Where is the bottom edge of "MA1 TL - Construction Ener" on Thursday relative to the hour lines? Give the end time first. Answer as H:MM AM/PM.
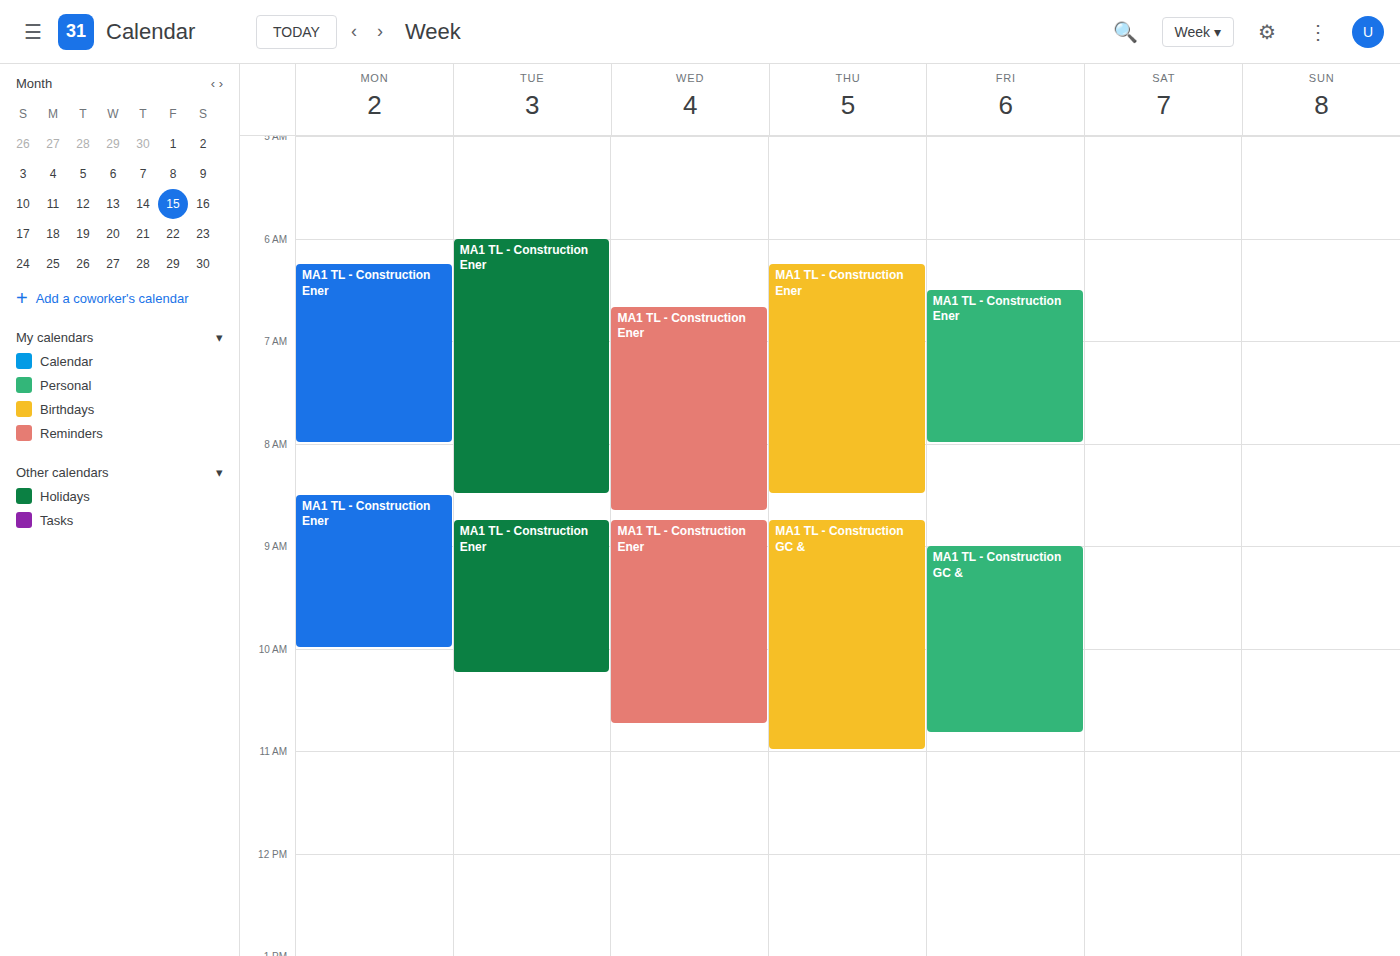
8:30 AM -- halfway between the 8 AM and 9 AM lines.